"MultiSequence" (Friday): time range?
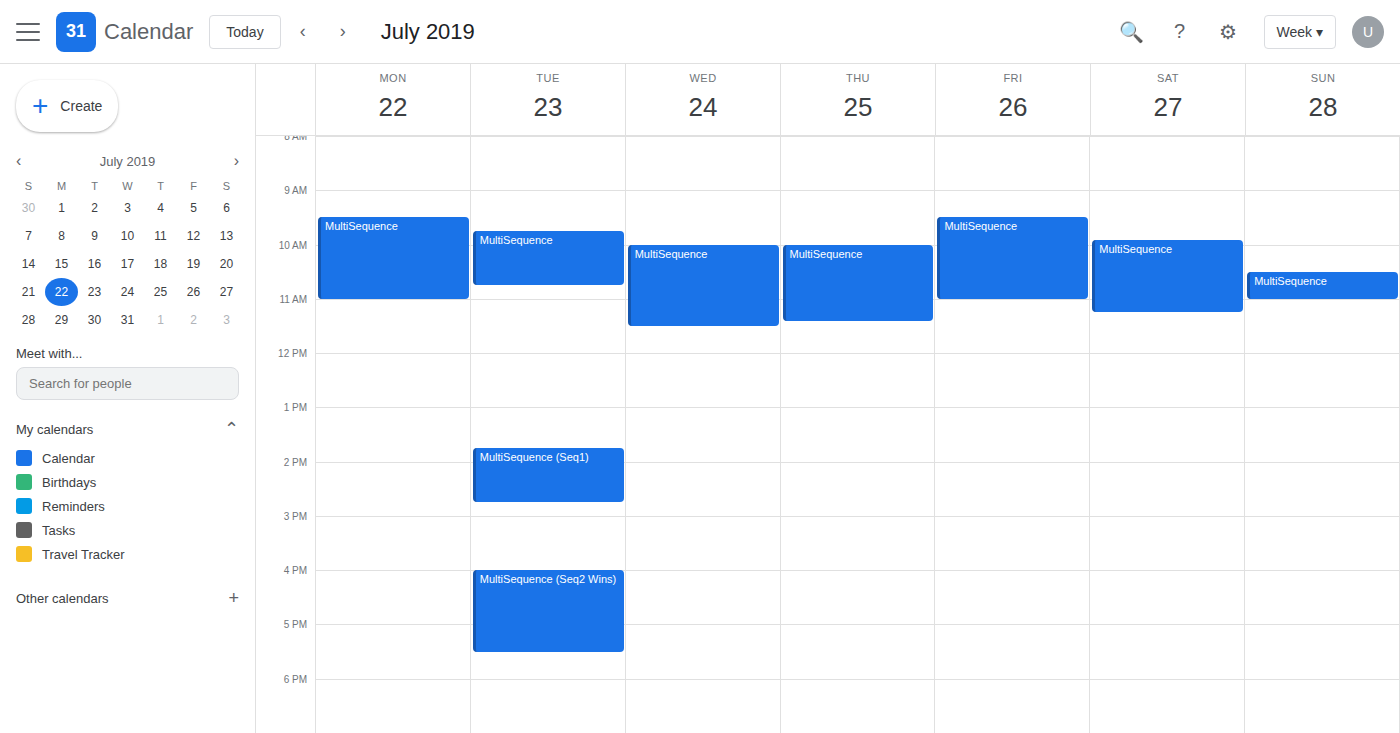
9:30 AM to 11:00 AM